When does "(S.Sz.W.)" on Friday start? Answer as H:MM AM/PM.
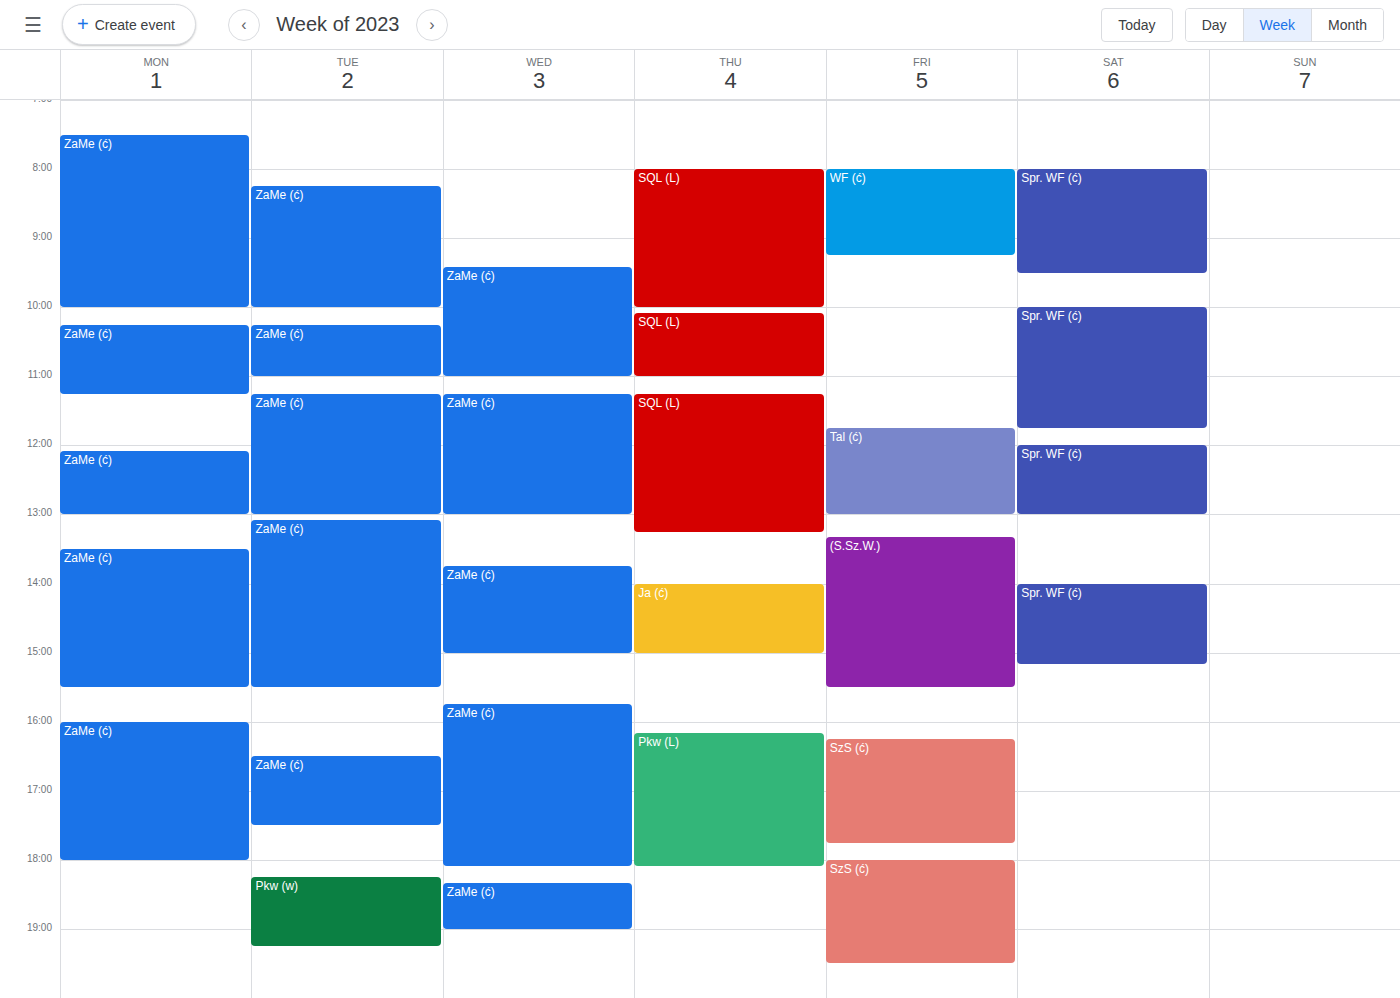
1:20 PM